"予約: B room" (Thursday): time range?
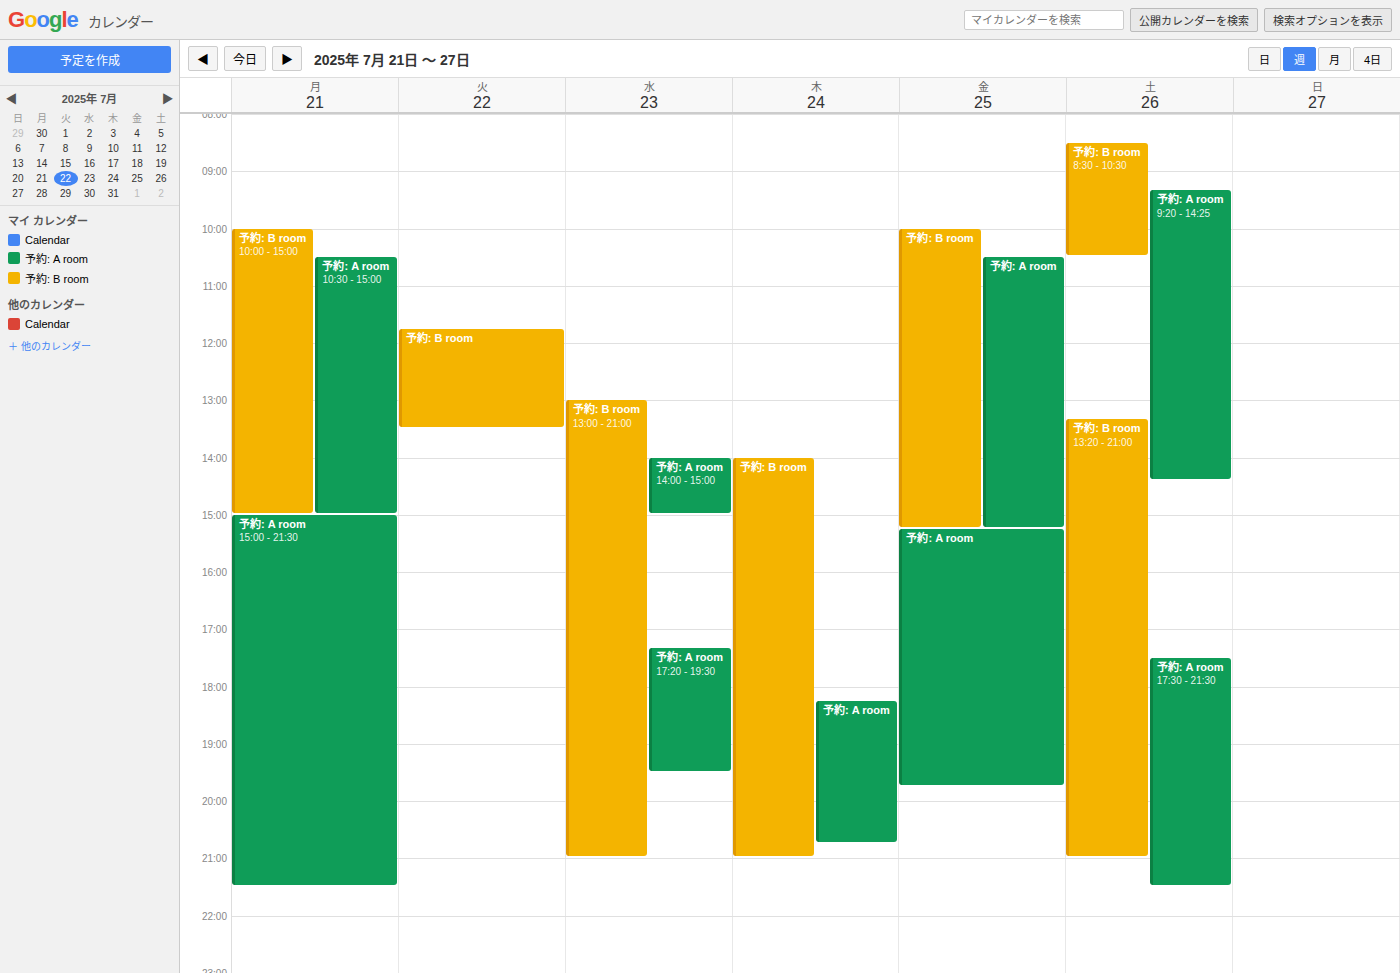
2:00 PM to 9:00 PM